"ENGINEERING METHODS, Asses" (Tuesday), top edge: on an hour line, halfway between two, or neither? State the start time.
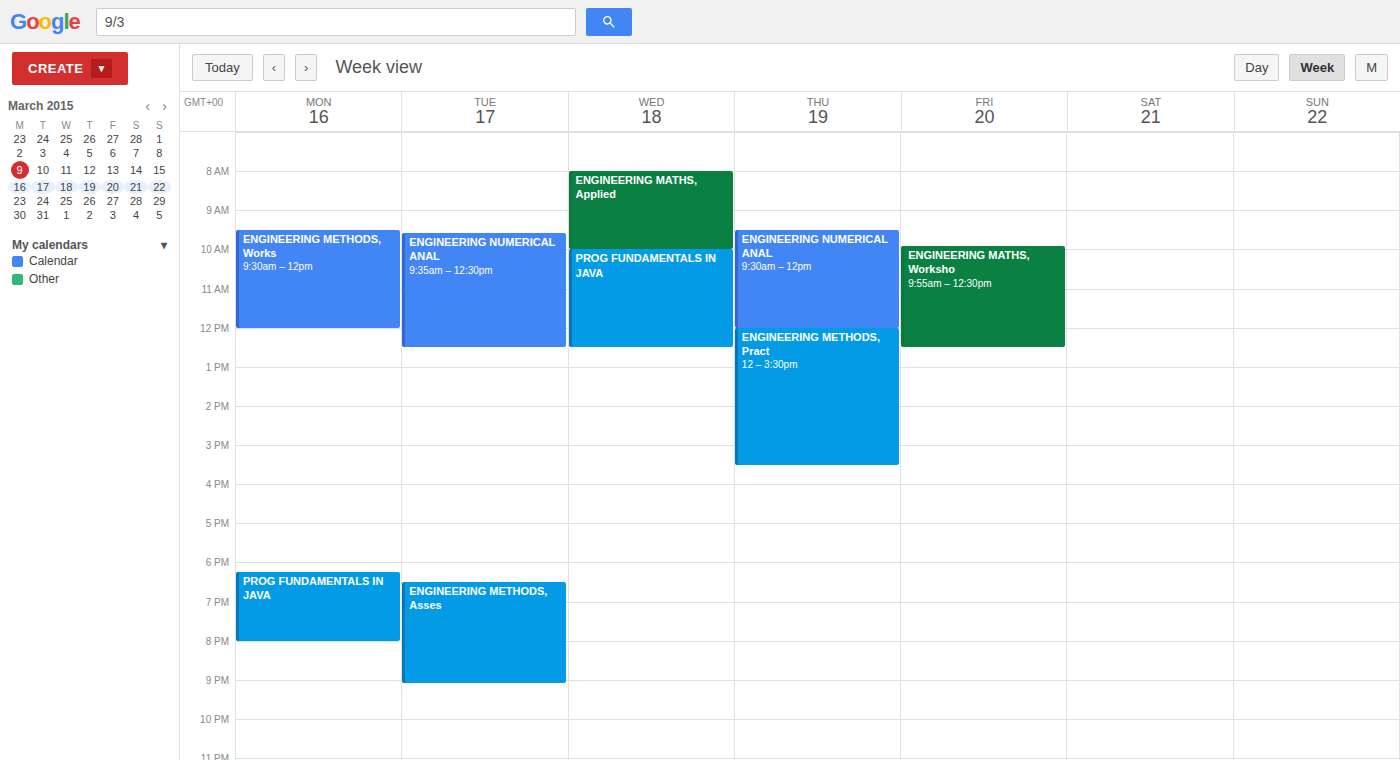
6:30 PM -- halfway between the 6 PM and 7 PM lines.